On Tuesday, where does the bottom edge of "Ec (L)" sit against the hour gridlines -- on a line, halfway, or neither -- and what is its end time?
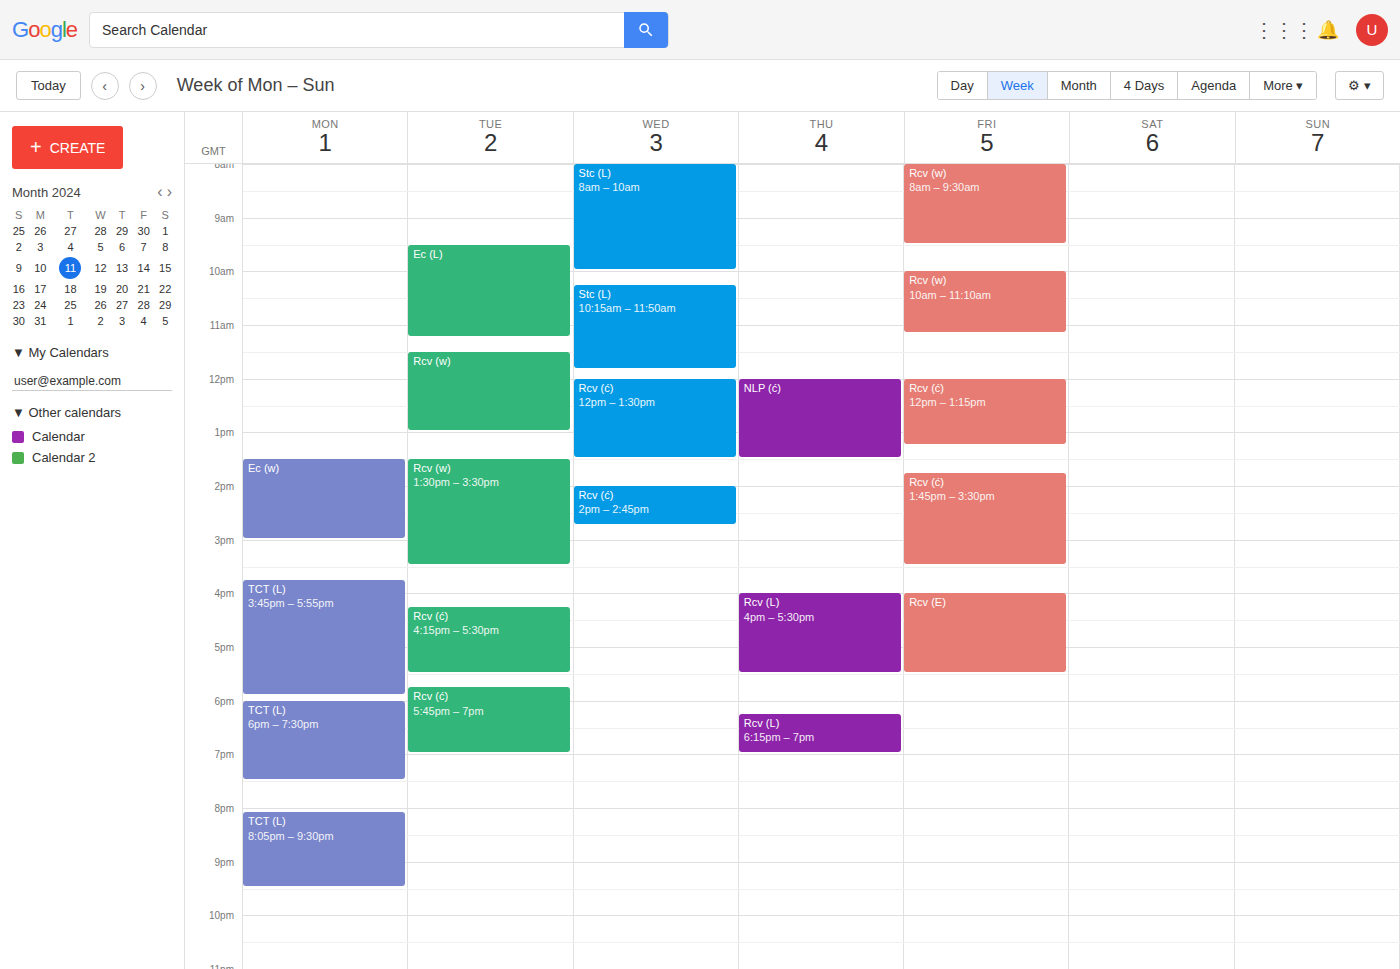
11:15 AM -- neither: a quarter of the way from the 11 AM line to the 12 PM line.